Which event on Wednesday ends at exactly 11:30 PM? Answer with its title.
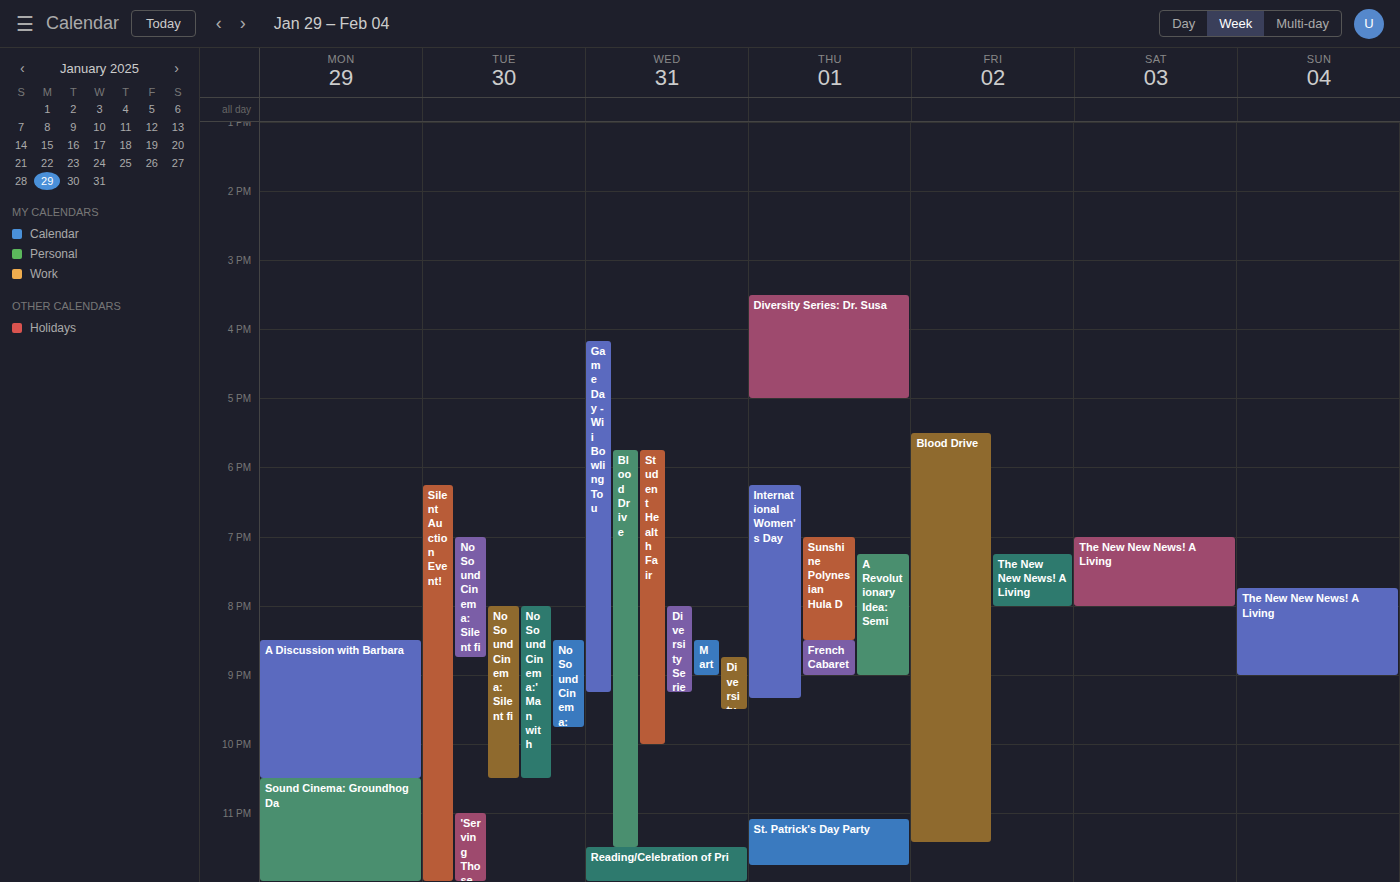
"Blood Drive"